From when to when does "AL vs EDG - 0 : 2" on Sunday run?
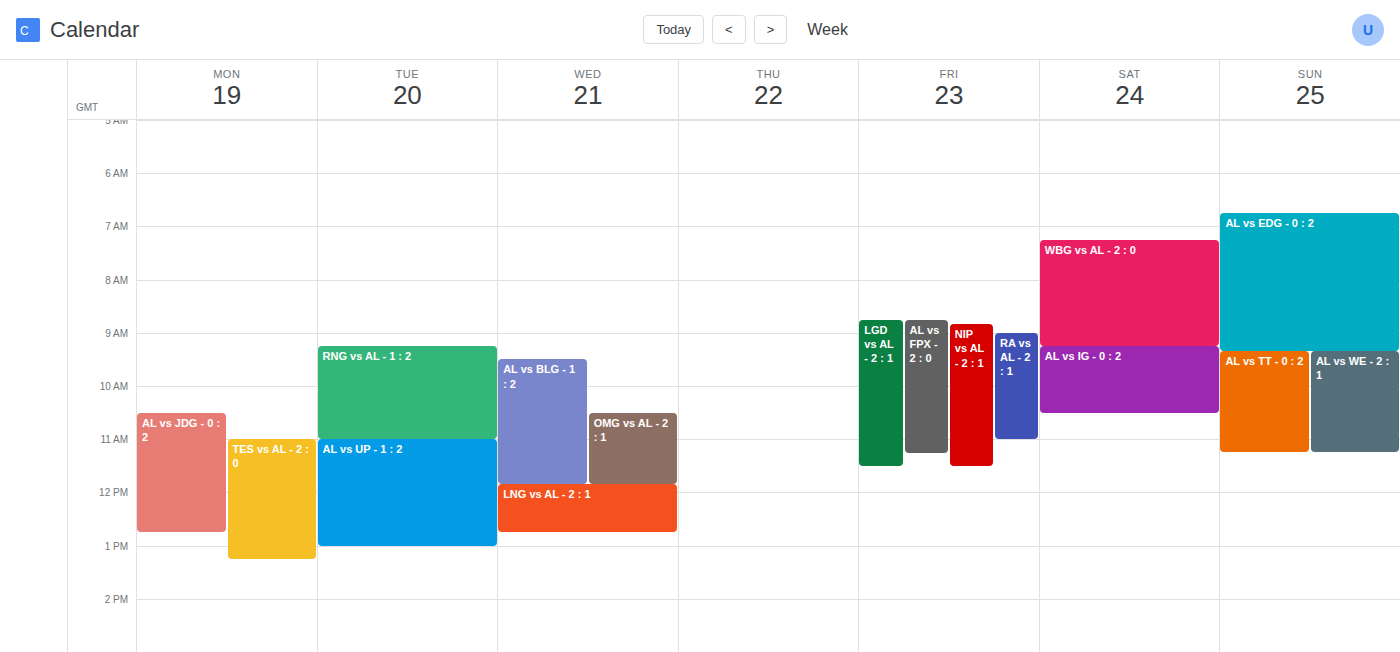
6:45 AM to 9:20 AM